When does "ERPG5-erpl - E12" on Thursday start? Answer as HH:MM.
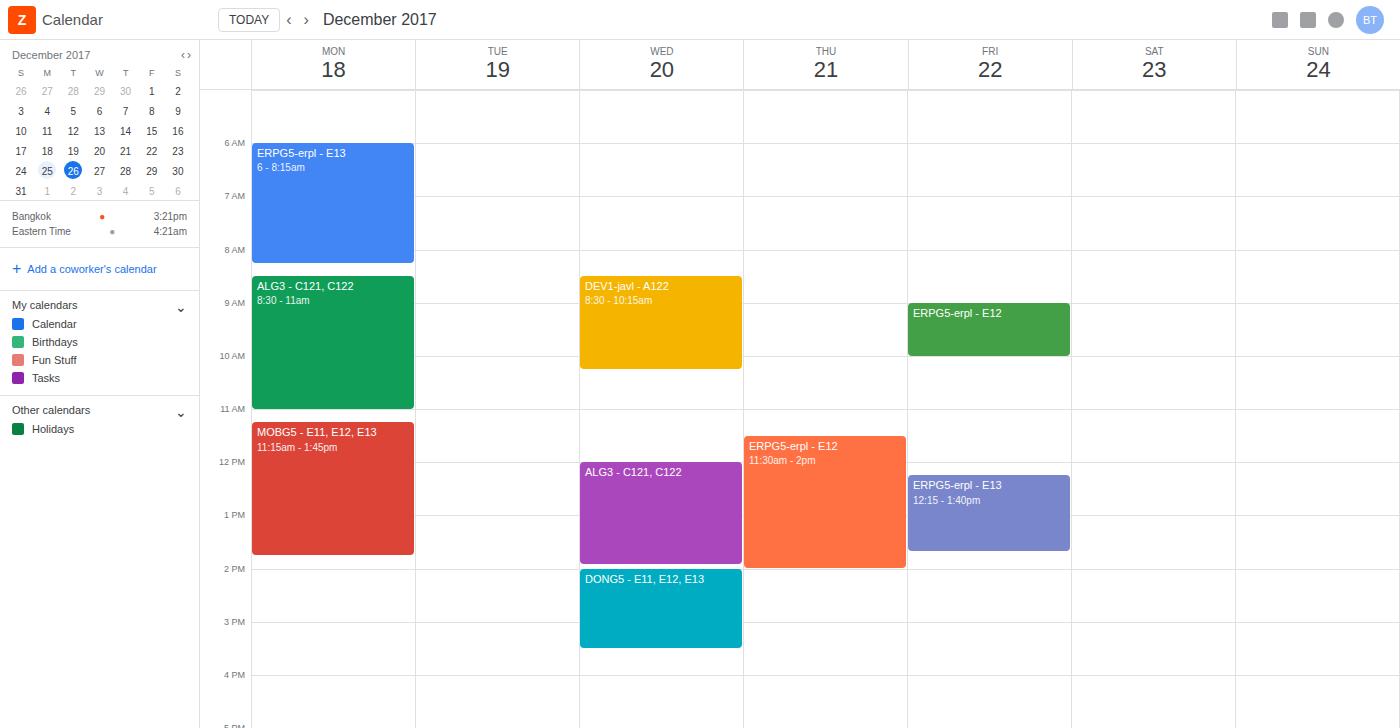
11:30